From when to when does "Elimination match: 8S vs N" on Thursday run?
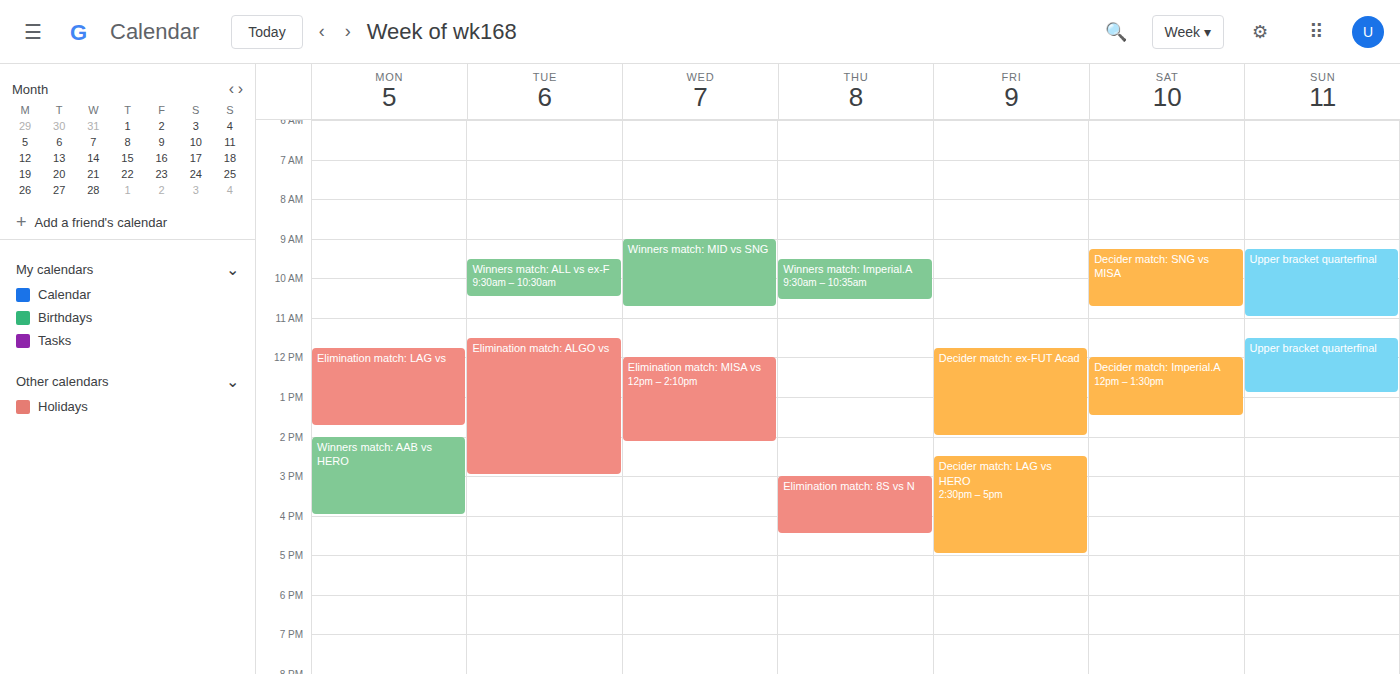
3:00 PM to 4:30 PM